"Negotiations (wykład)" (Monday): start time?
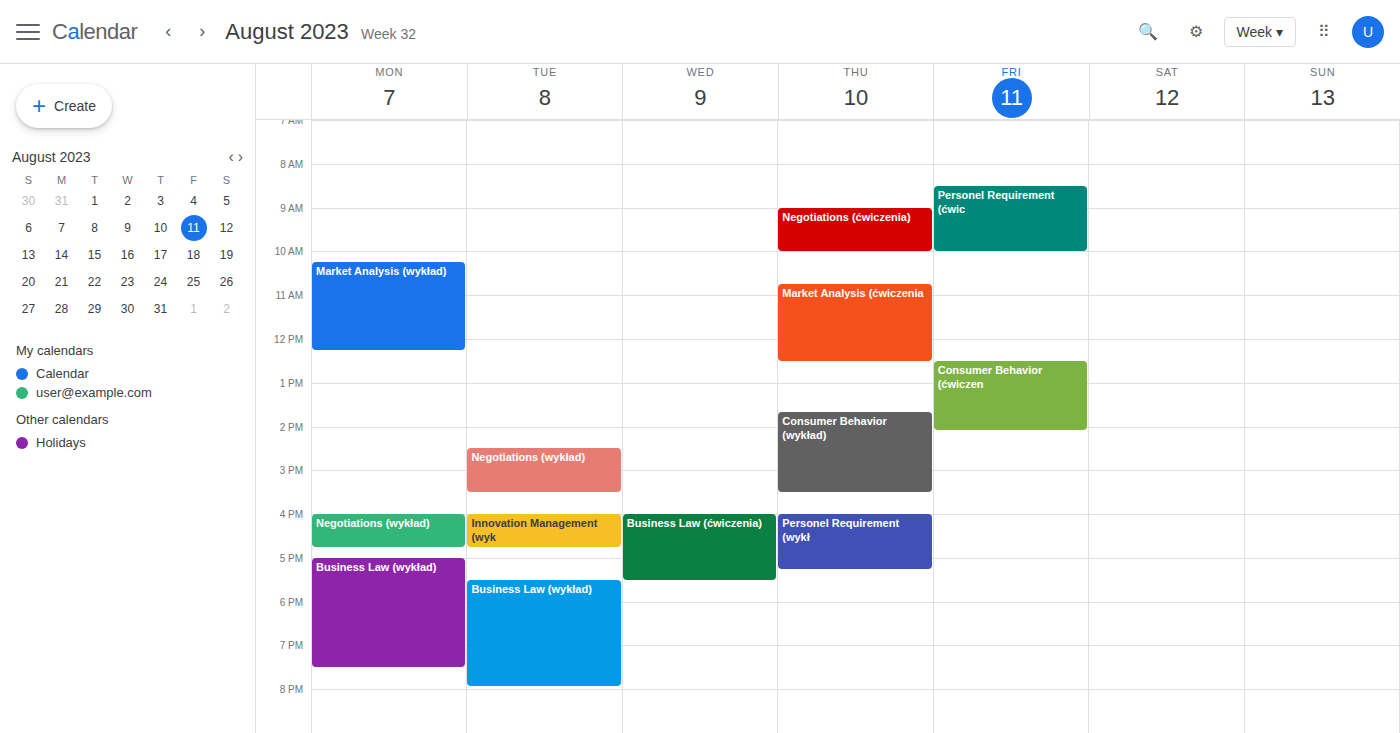
4:00 PM